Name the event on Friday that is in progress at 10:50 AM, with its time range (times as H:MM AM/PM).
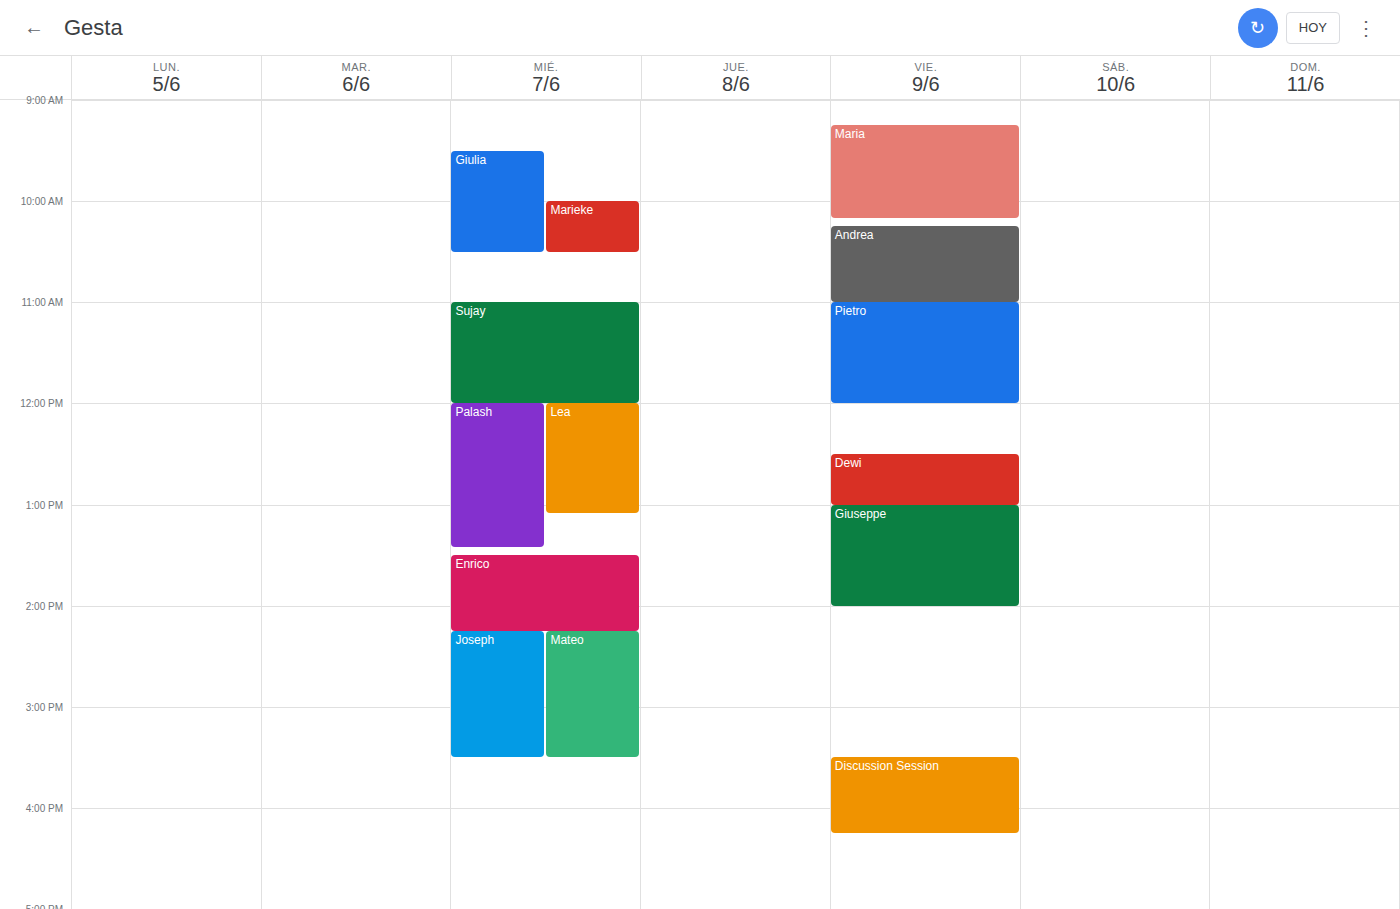
"Andrea", 10:15 AM to 11:00 AM